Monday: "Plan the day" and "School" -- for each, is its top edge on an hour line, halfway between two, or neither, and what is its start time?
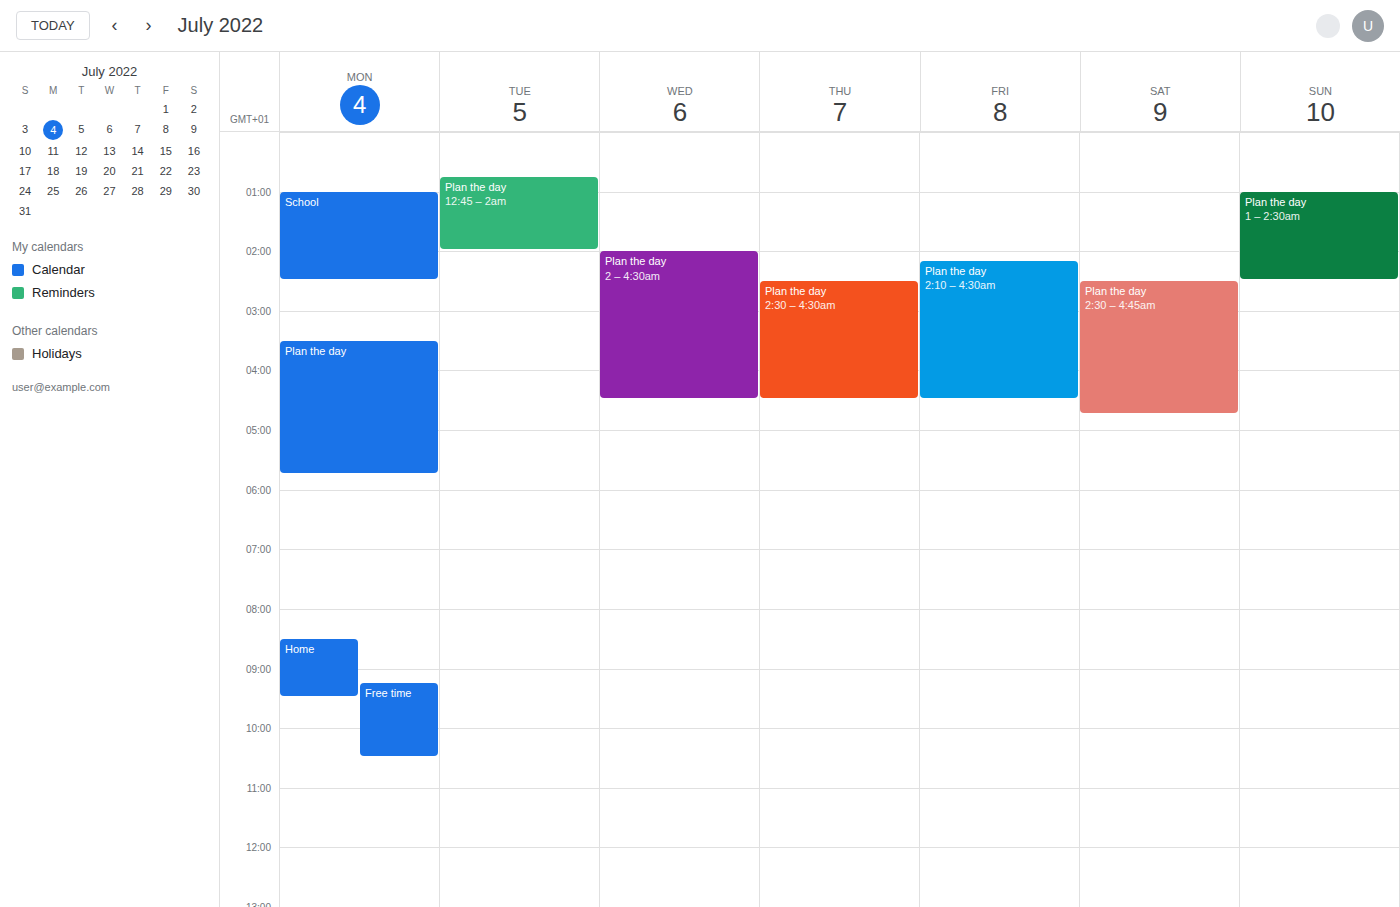
"Plan the day": 3:30 AM, halfway between the 3 AM and 4 AM lines. "School": 1:00 AM, exactly on the 1 AM line.